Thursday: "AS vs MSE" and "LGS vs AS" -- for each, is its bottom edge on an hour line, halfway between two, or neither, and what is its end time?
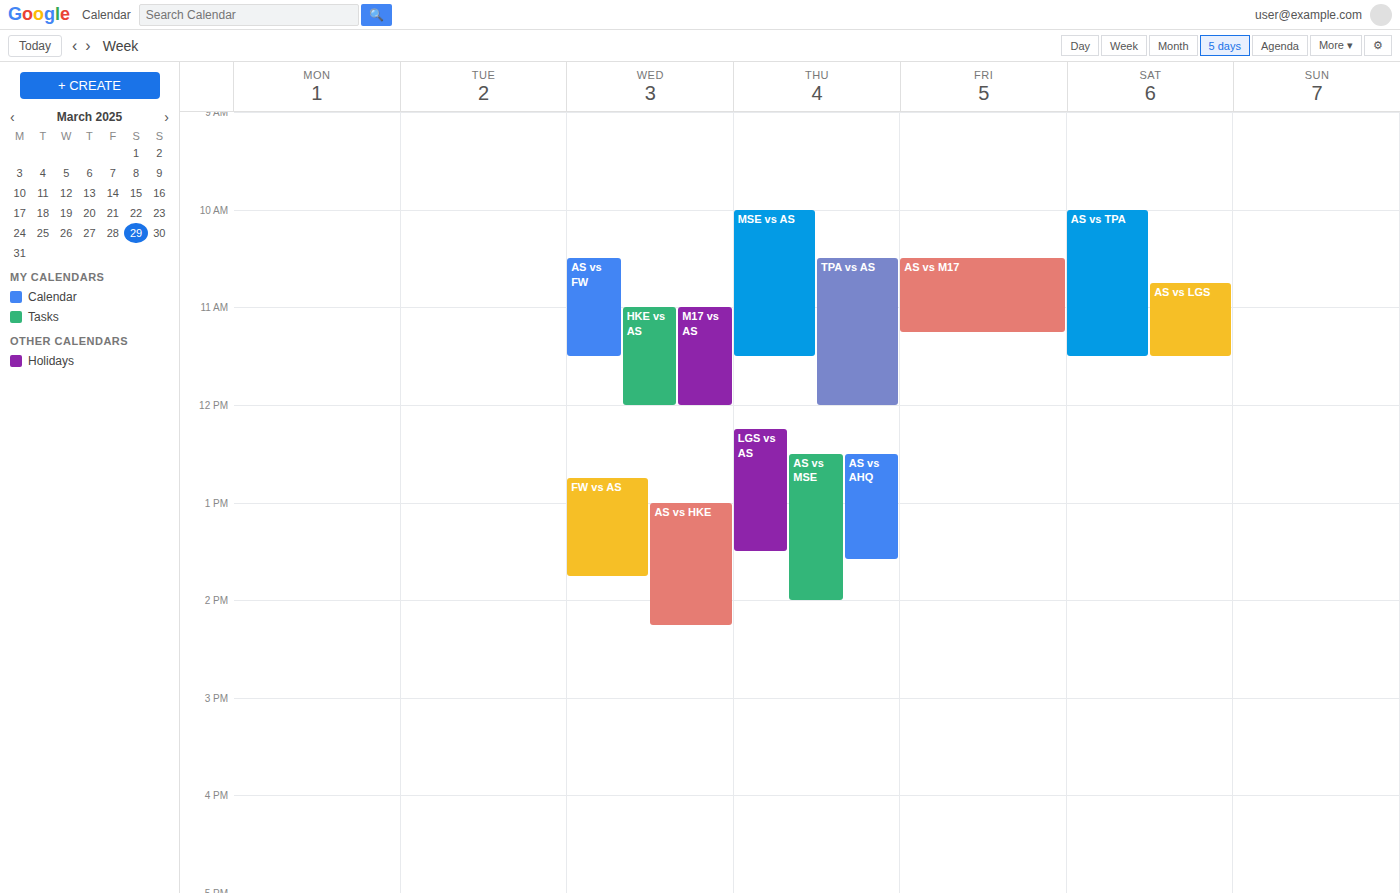
"AS vs MSE": 2:00 PM, exactly on the 2 PM line. "LGS vs AS": 1:30 PM, halfway between the 1 PM and 2 PM lines.